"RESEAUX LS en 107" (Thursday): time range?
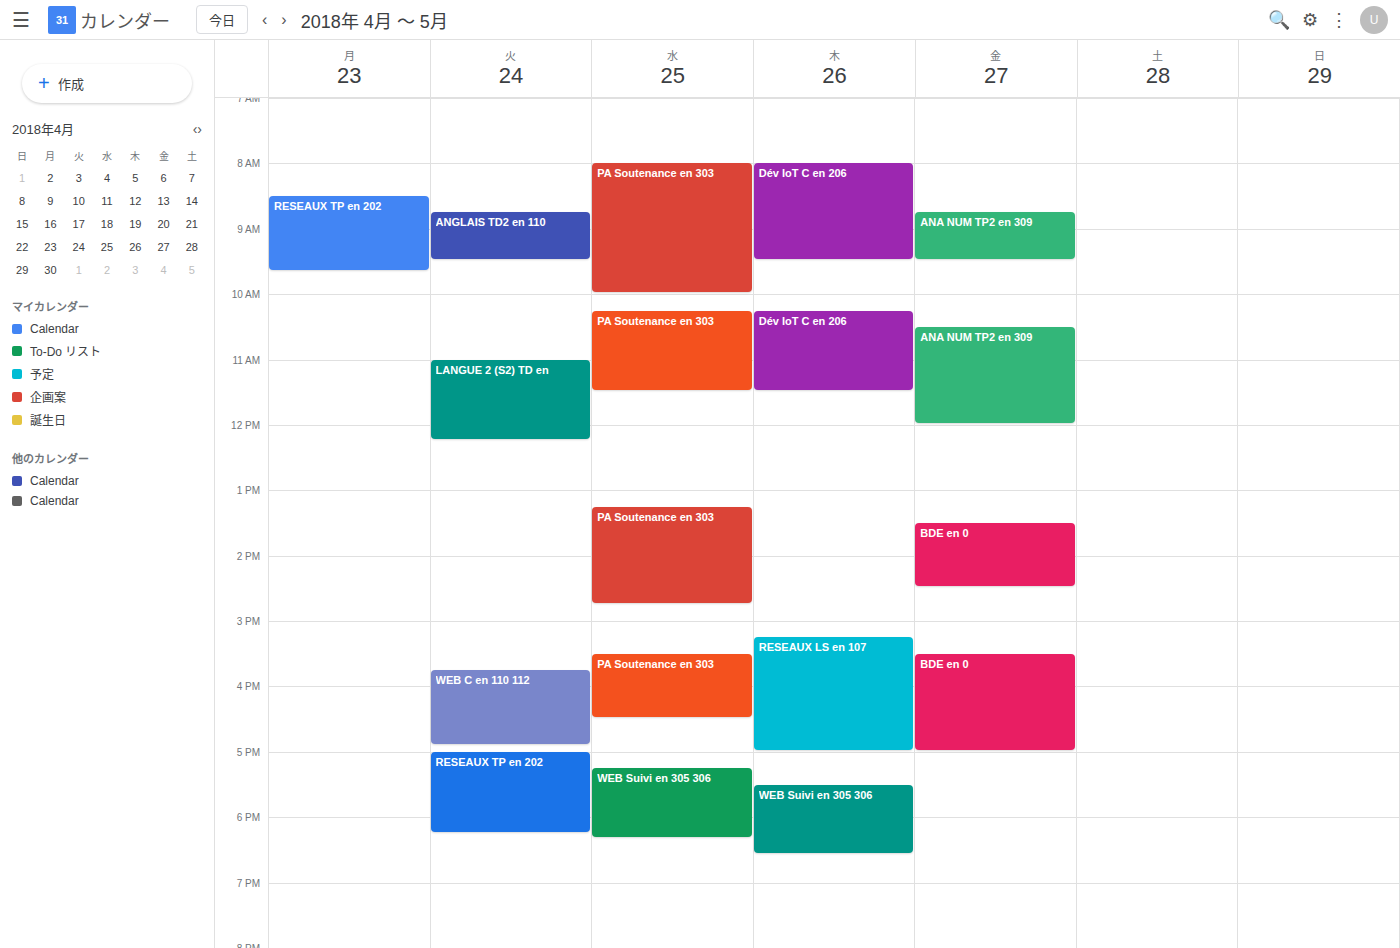
15:15 to 17:00